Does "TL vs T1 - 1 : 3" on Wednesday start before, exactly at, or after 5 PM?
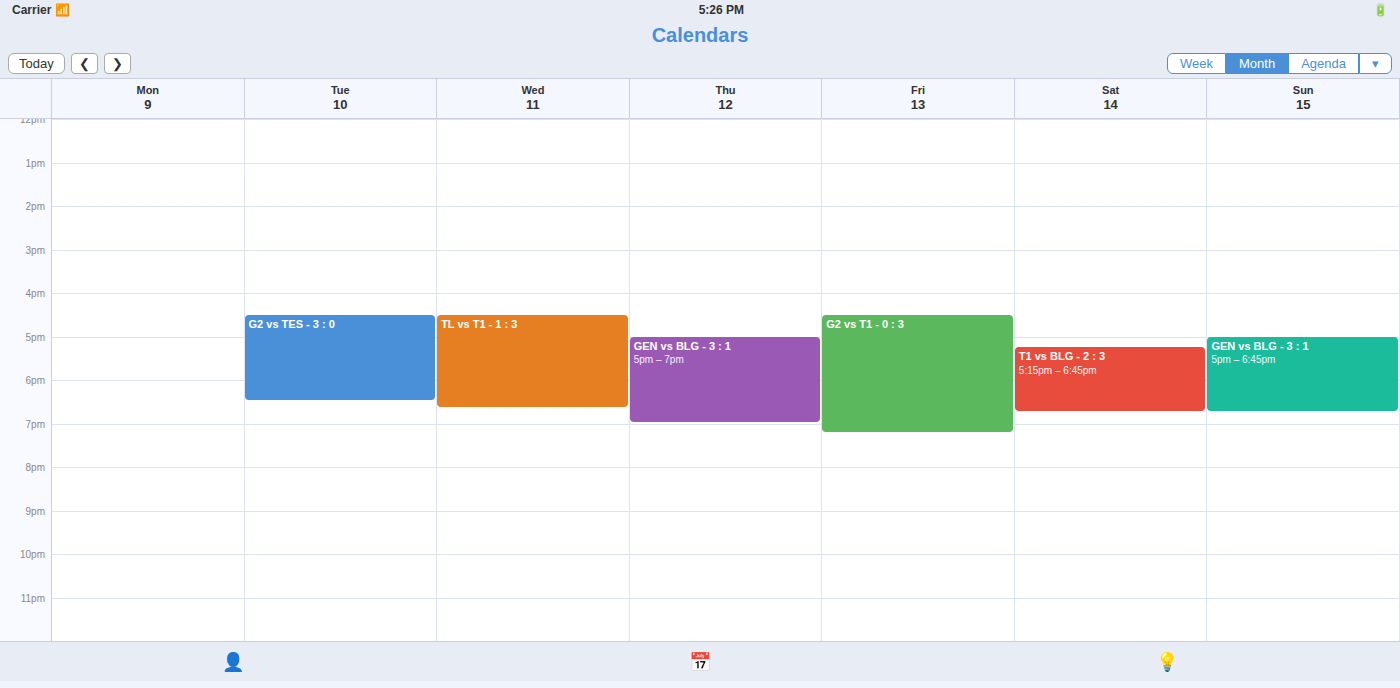
4:30 PM -- before 5 PM, 30 minutes above the 5 PM line.